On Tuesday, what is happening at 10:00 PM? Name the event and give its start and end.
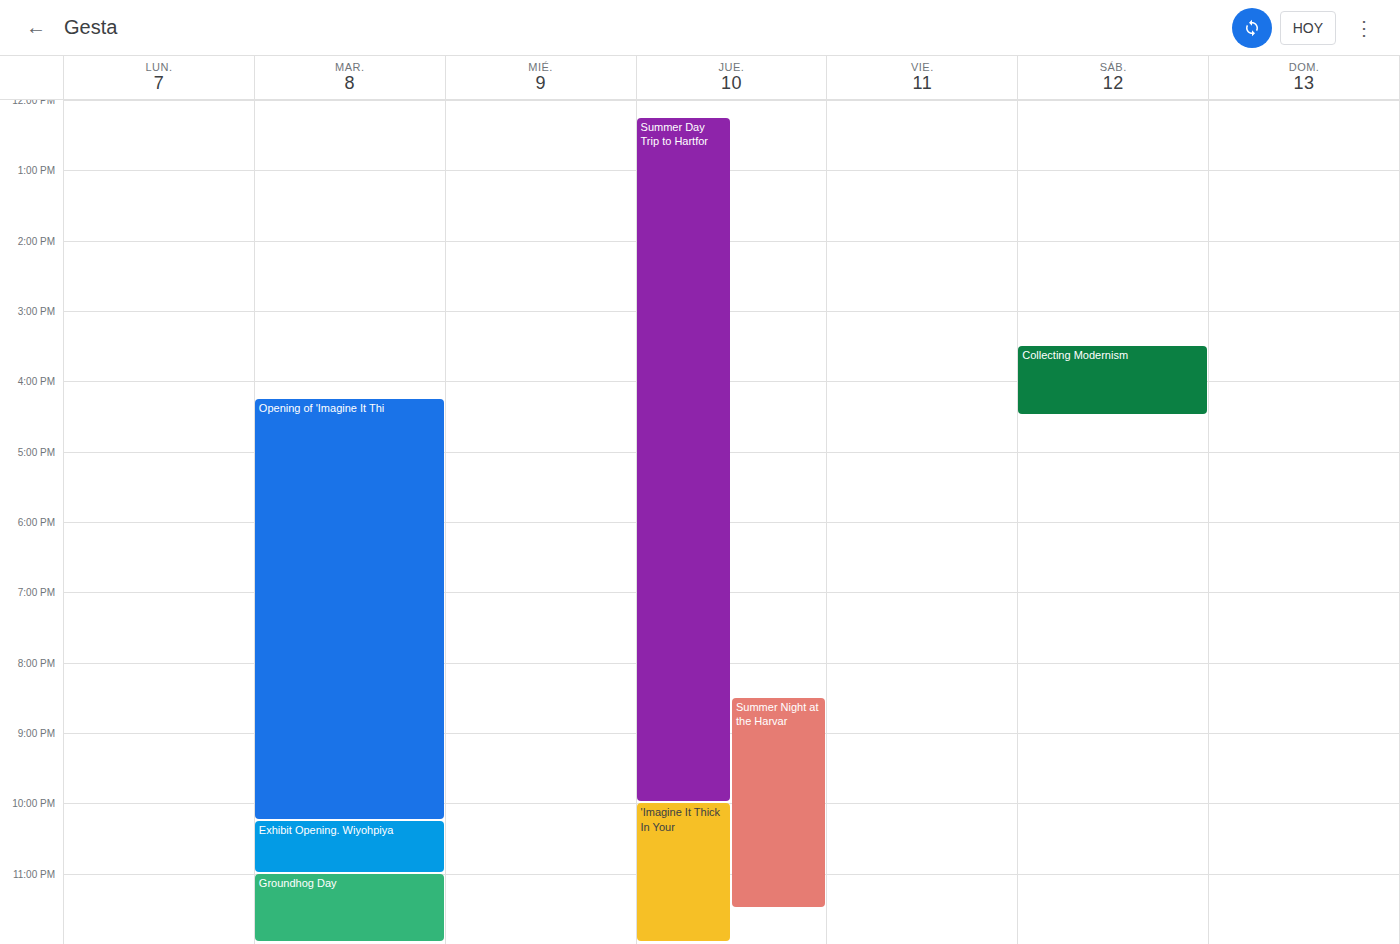
"Opening of 'Imagine It Thi", 4:15 PM to 10:15 PM